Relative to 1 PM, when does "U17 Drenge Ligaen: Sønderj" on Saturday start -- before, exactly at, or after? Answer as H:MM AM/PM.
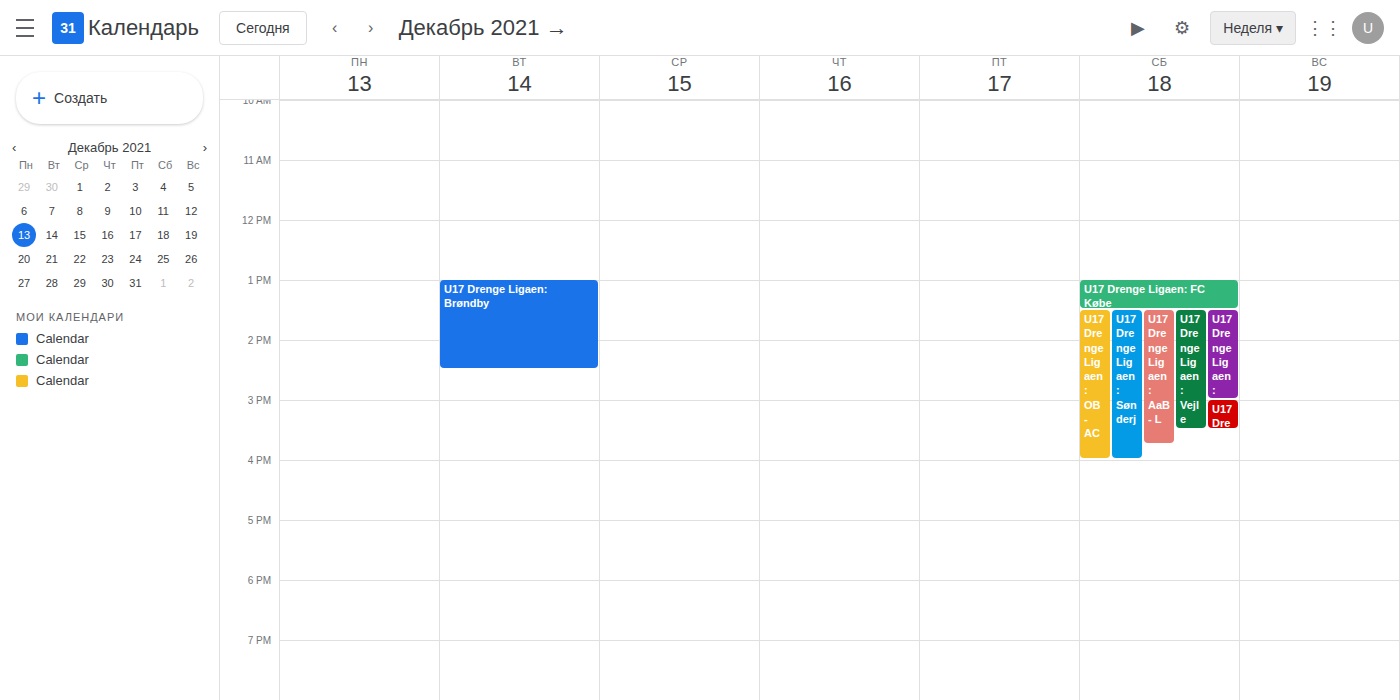
1:30 PM -- after 1 PM, 30 minutes below the 1 PM line.